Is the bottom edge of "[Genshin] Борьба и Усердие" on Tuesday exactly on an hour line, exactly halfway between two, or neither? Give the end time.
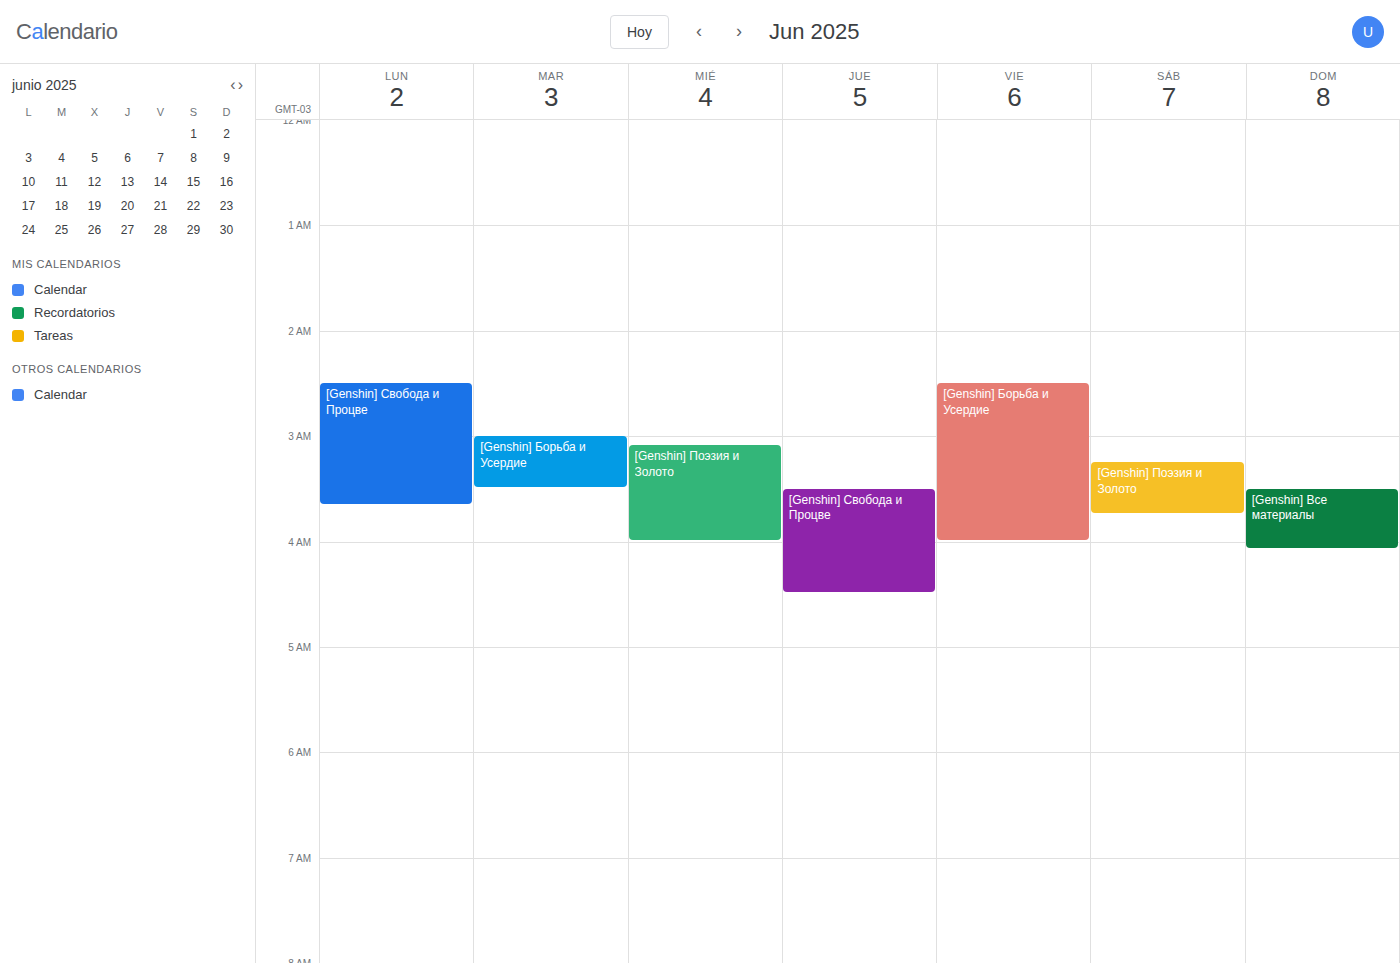
3:30 AM -- halfway between the 3 AM and 4 AM lines.